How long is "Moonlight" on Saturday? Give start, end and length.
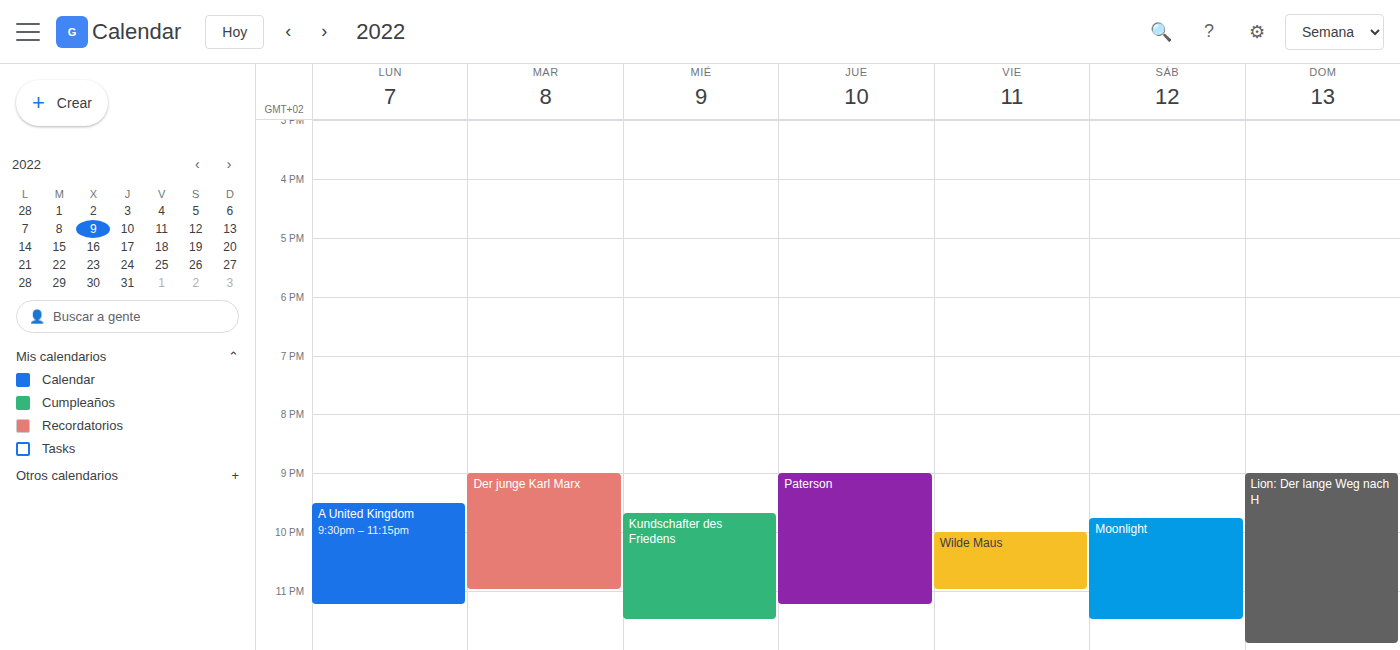
9:45 PM to 11:30 PM, 1 hour 45 minutes